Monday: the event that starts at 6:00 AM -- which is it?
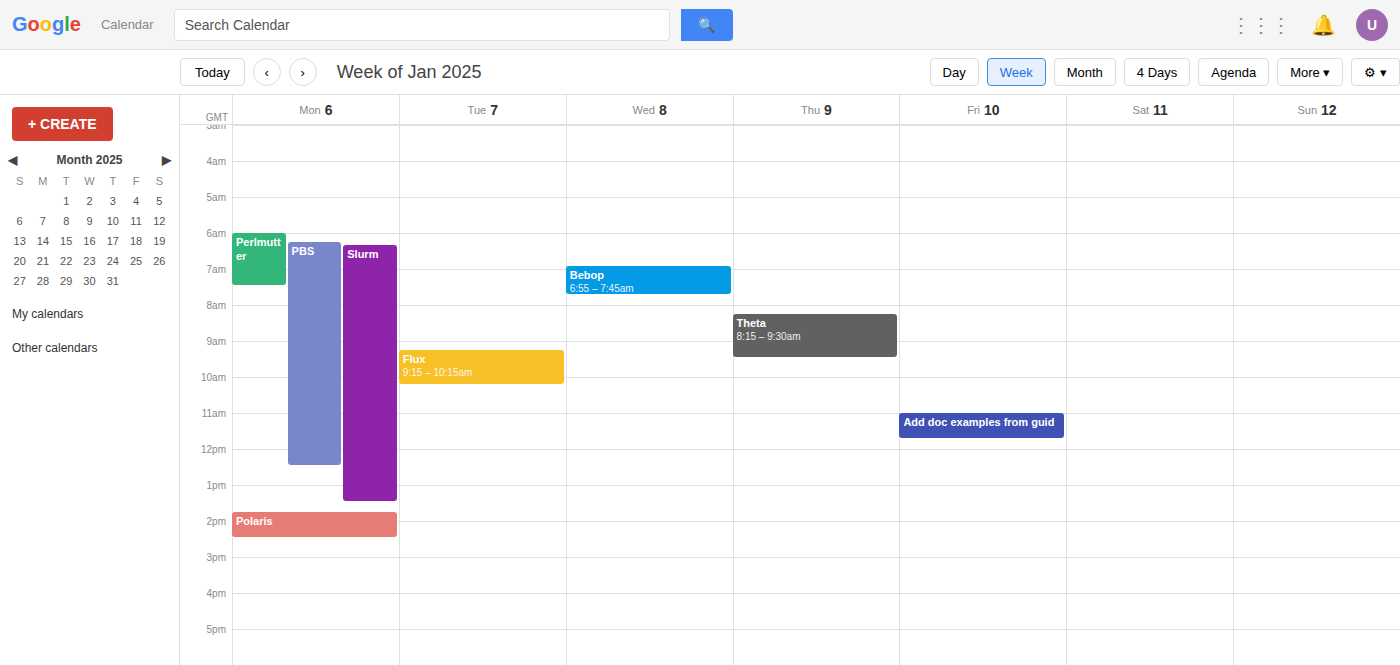
"Perlmutter"